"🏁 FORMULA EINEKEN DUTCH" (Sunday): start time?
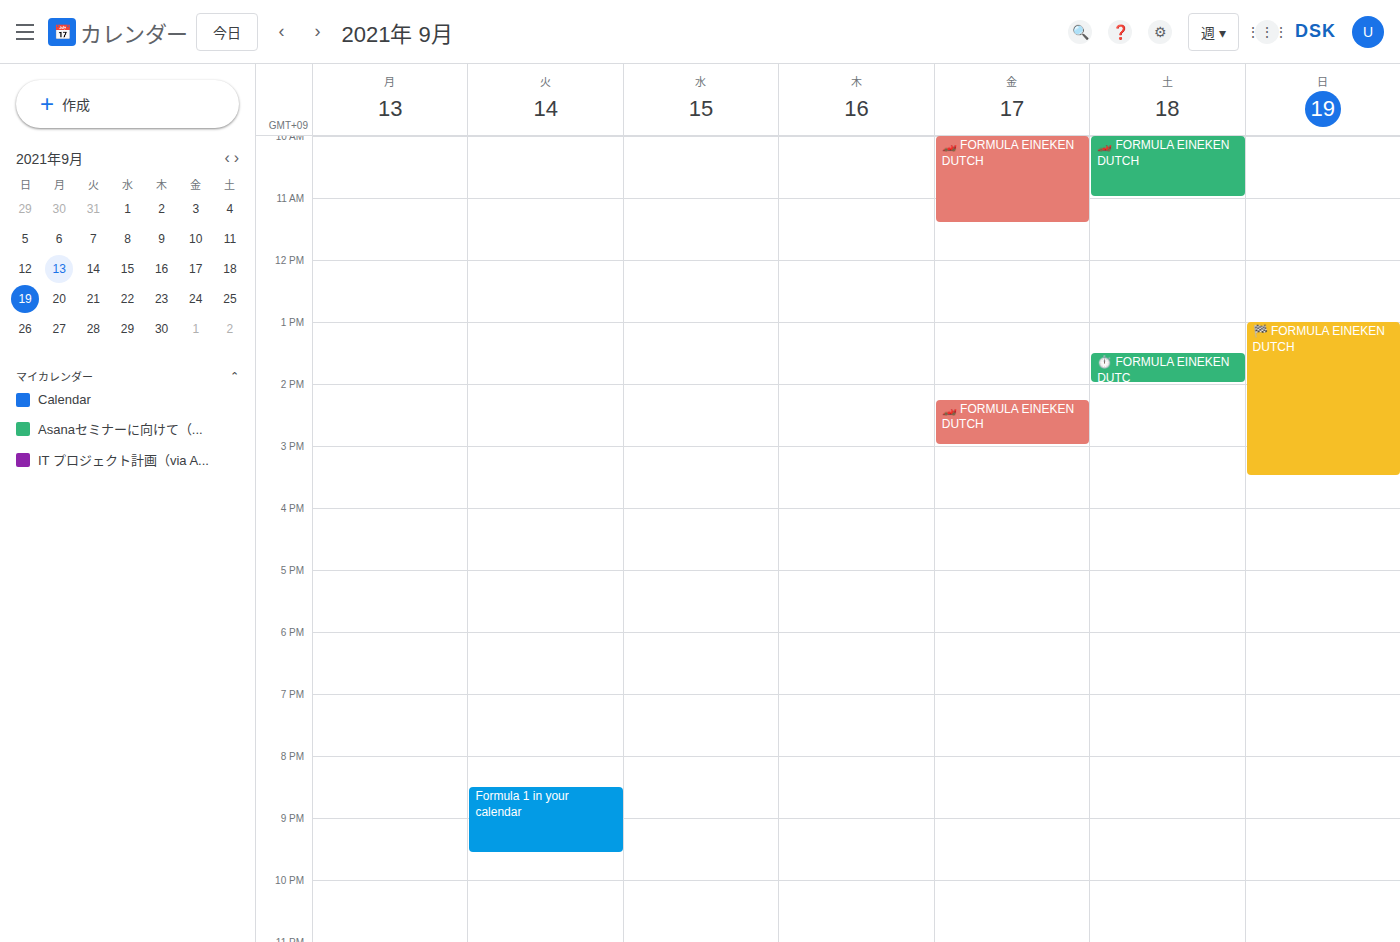
1:00 PM